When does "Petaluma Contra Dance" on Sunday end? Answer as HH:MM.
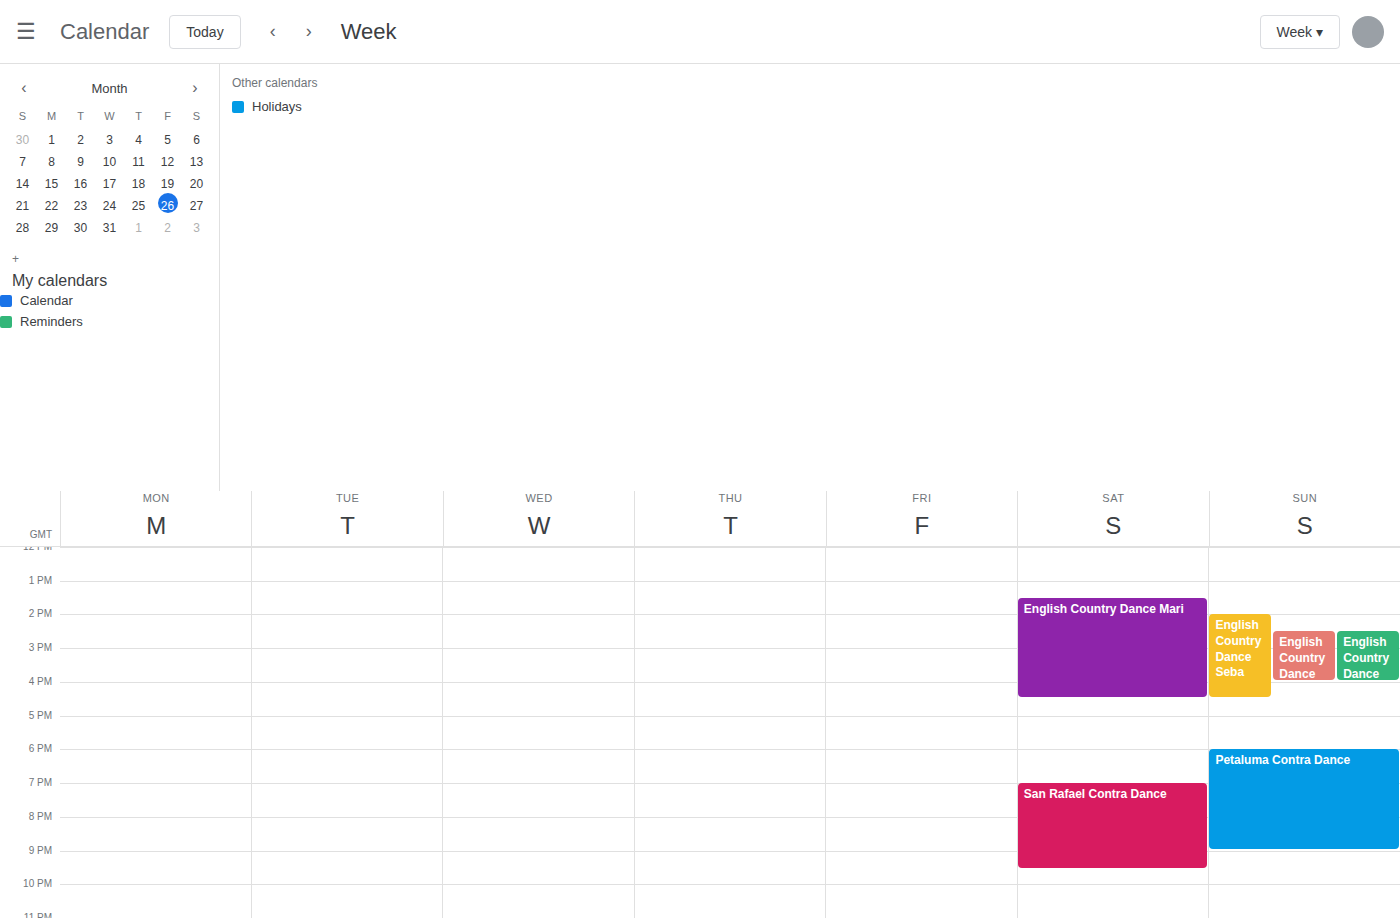
21:00